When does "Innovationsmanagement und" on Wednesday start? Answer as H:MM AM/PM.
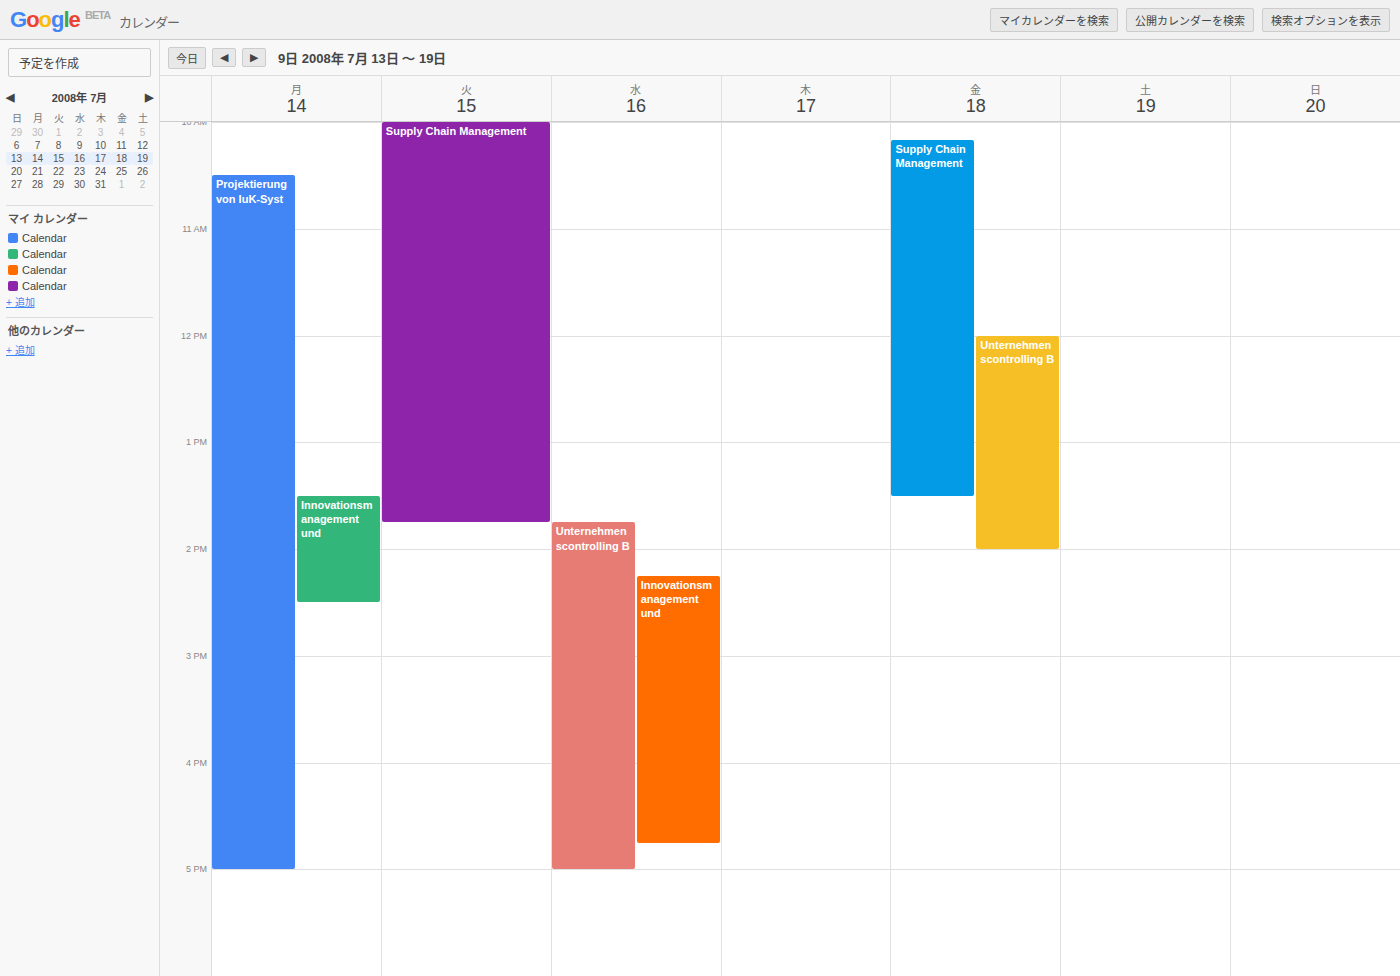
2:15 PM